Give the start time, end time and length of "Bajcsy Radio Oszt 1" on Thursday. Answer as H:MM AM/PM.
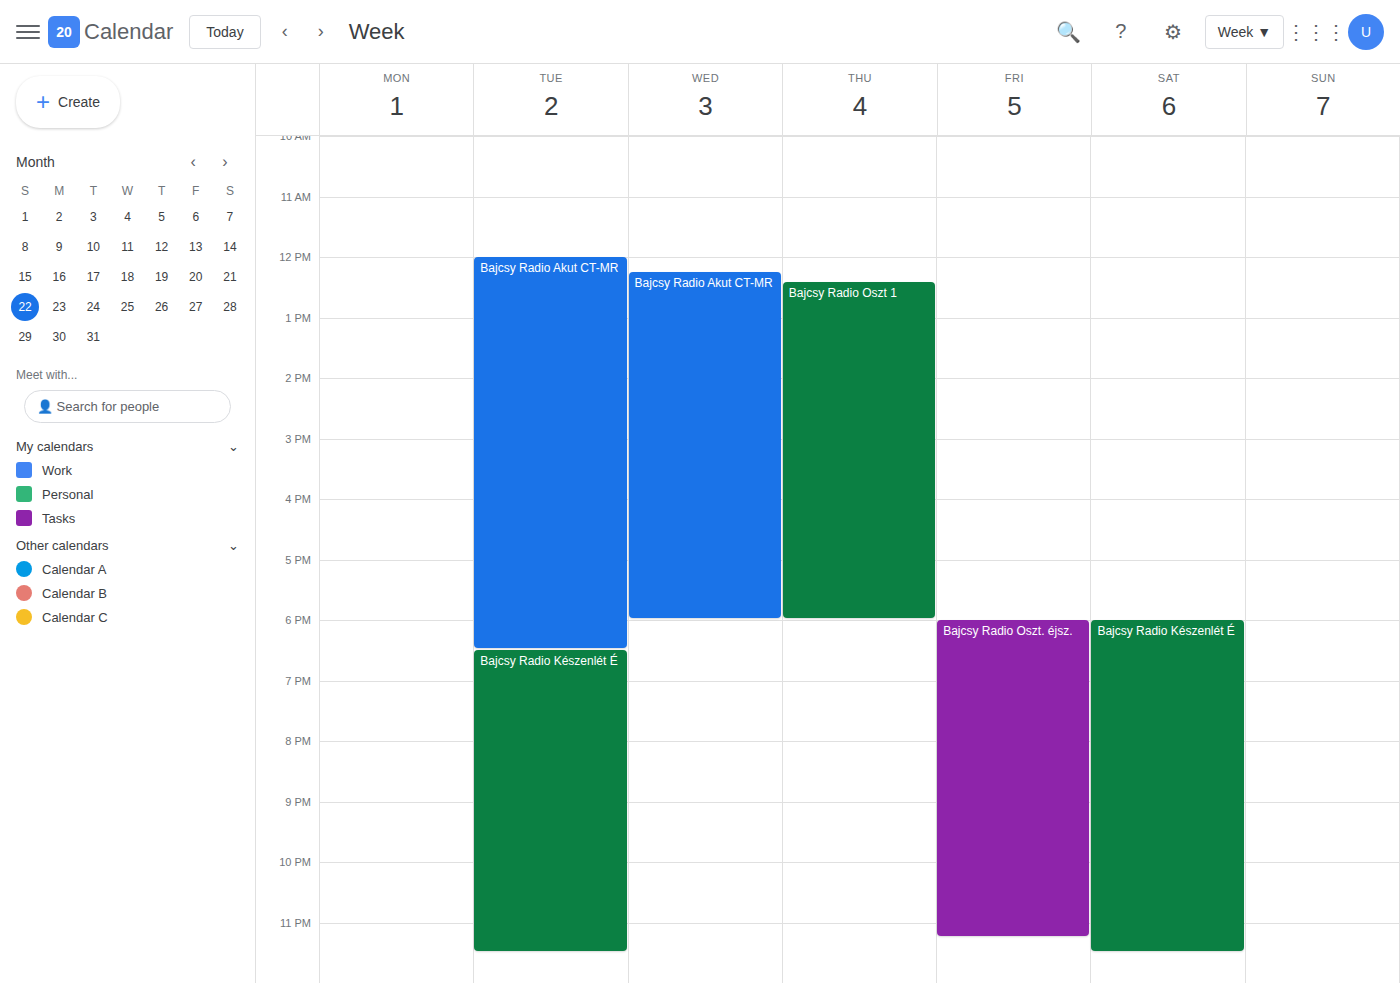
12:25 PM to 6:00 PM, 5 hours 35 minutes